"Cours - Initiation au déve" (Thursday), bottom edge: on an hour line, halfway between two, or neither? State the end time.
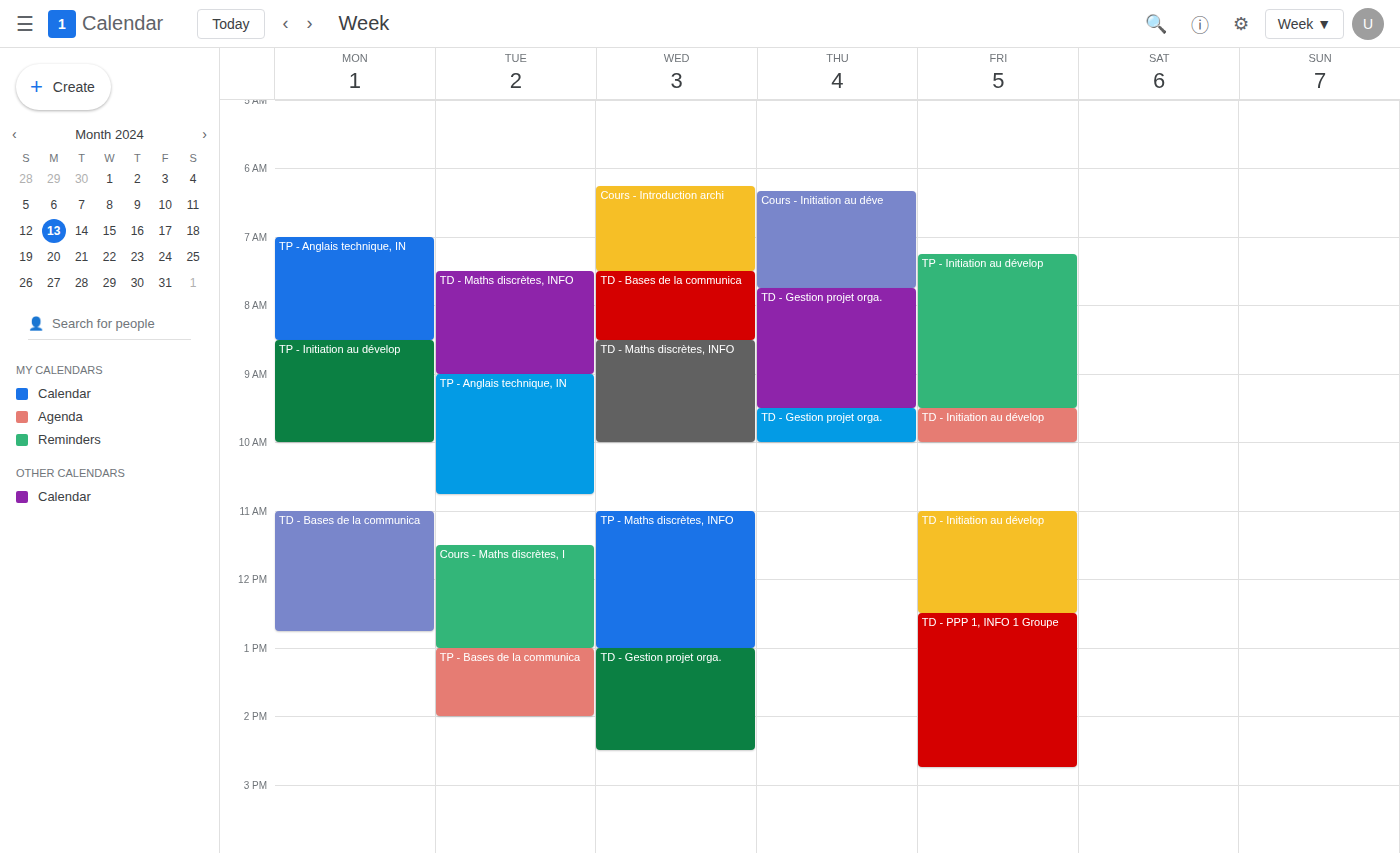
7:45 AM -- neither: three quarters of the way from the 7 AM line to the 8 AM line.